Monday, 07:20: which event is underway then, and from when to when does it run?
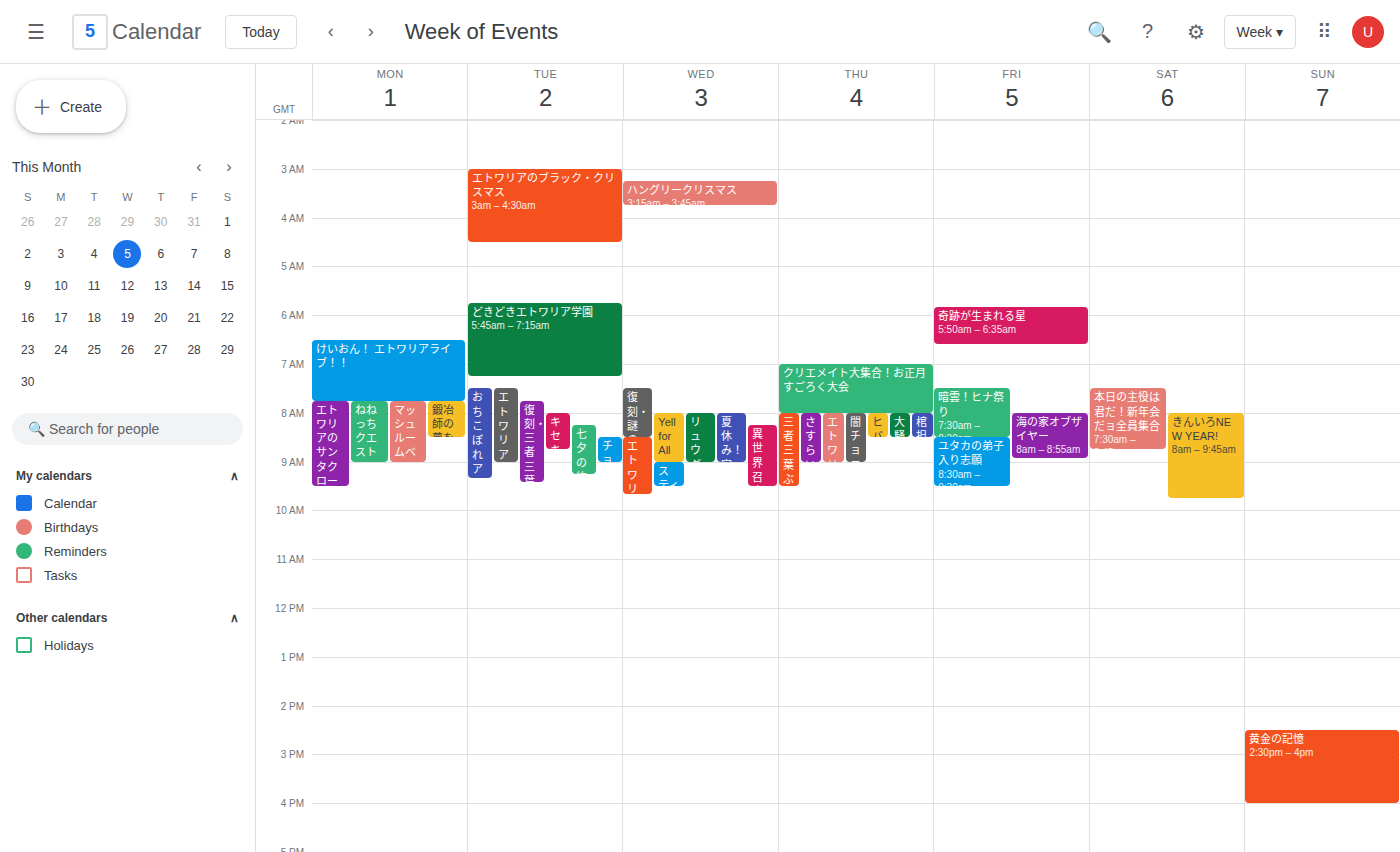
"けいおん！ エトワリアライブ！！", 06:30 to 07:45